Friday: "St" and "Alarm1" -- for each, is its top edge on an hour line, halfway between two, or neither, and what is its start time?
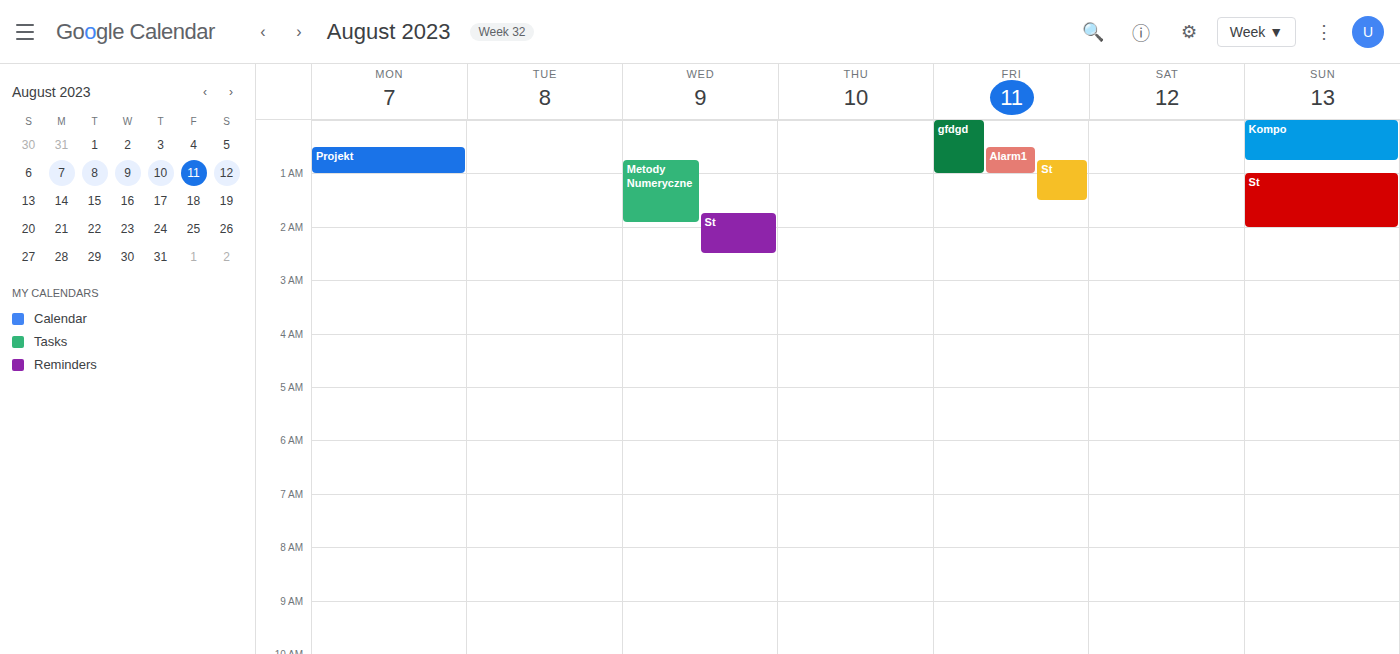
"St": 12:45 AM, neither: three quarters of the way from the 12 AM line to the 1 AM line. "Alarm1": 12:30 AM, halfway between the 12 AM and 1 AM lines.